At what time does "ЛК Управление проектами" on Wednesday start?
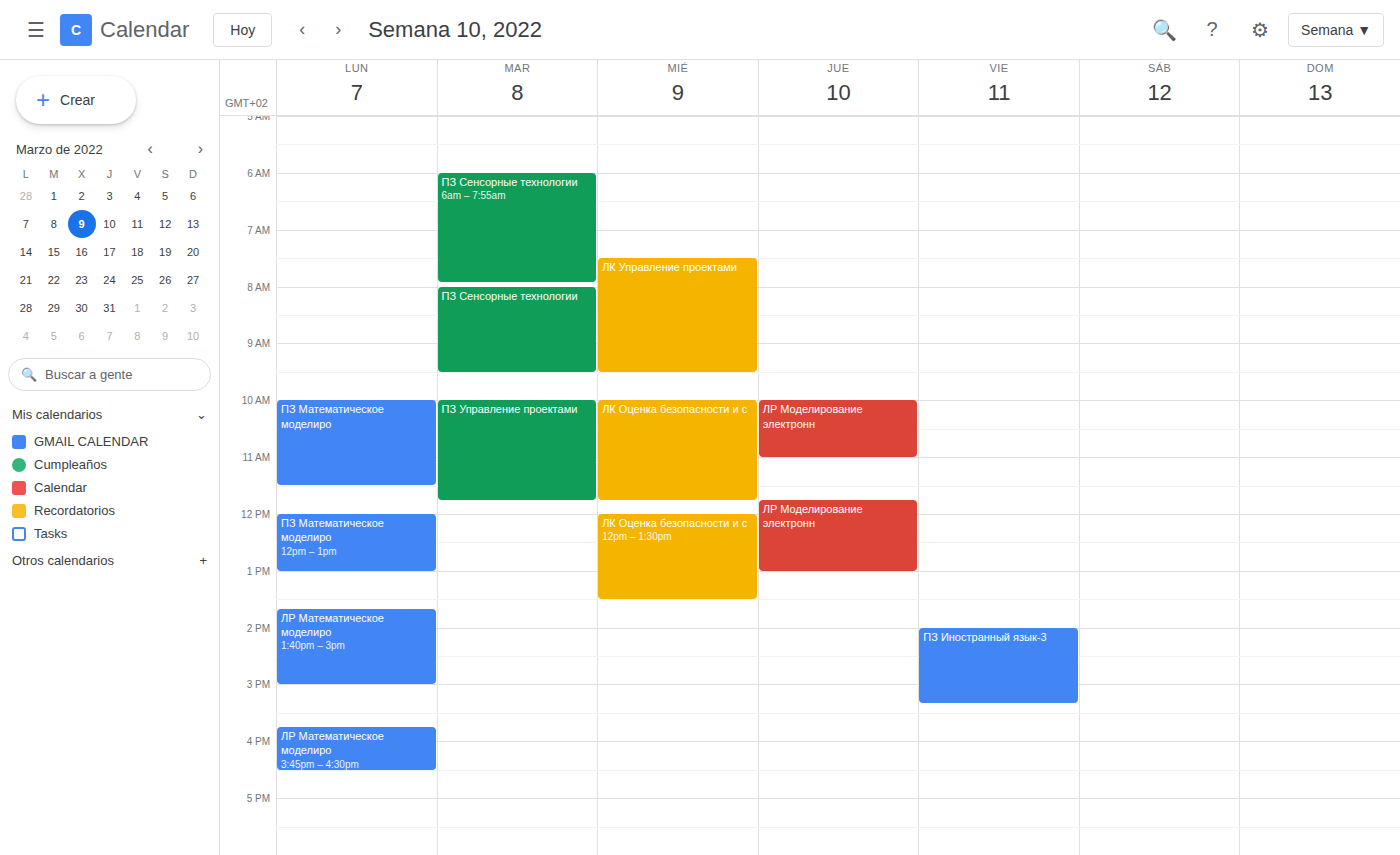
7:30 AM